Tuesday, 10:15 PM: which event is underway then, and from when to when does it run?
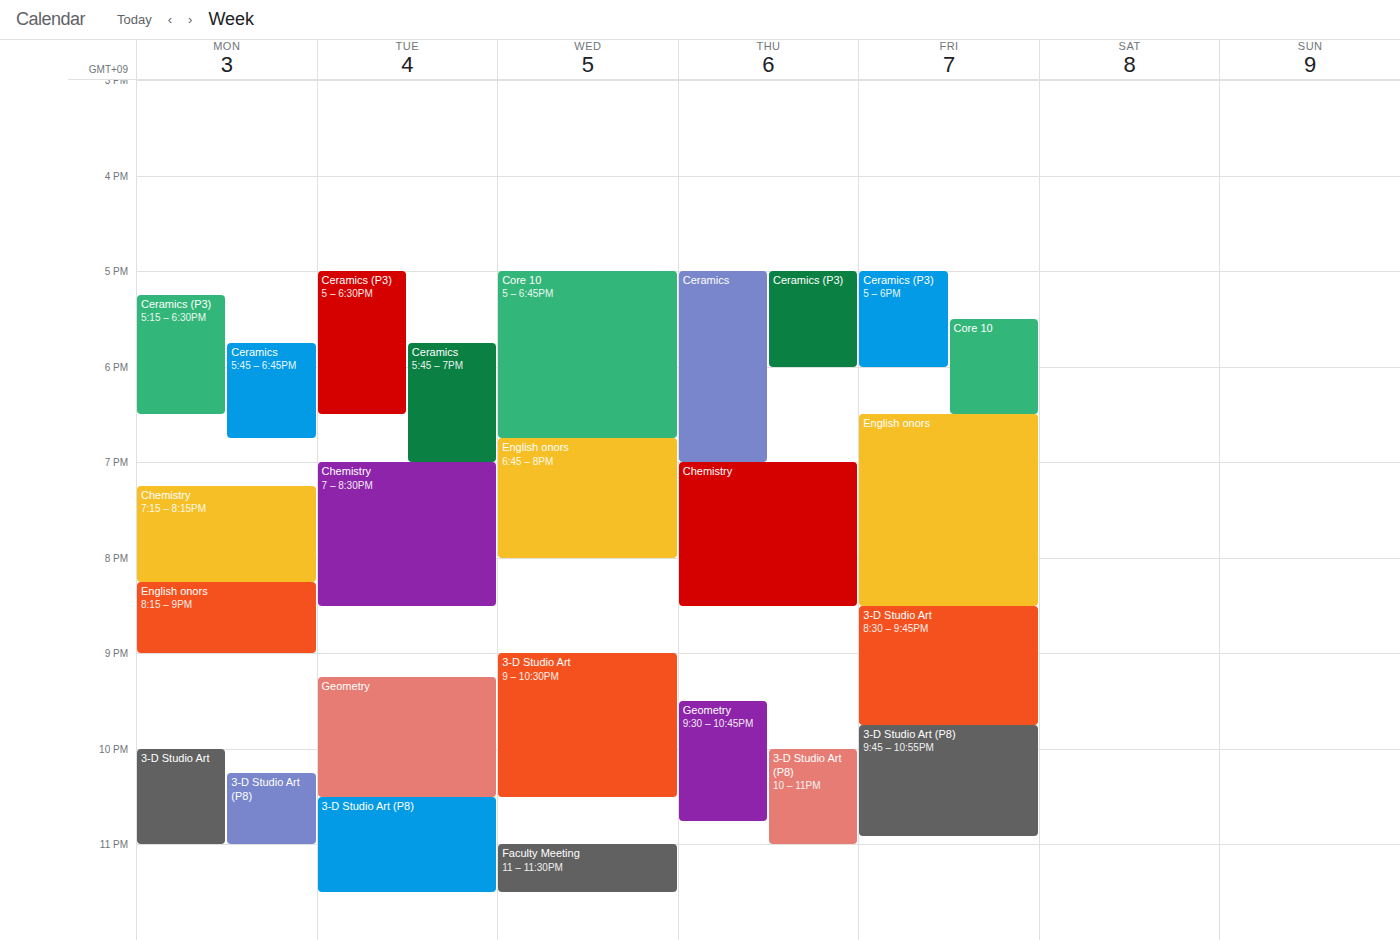
"Geometry", 9:15 PM to 10:30 PM